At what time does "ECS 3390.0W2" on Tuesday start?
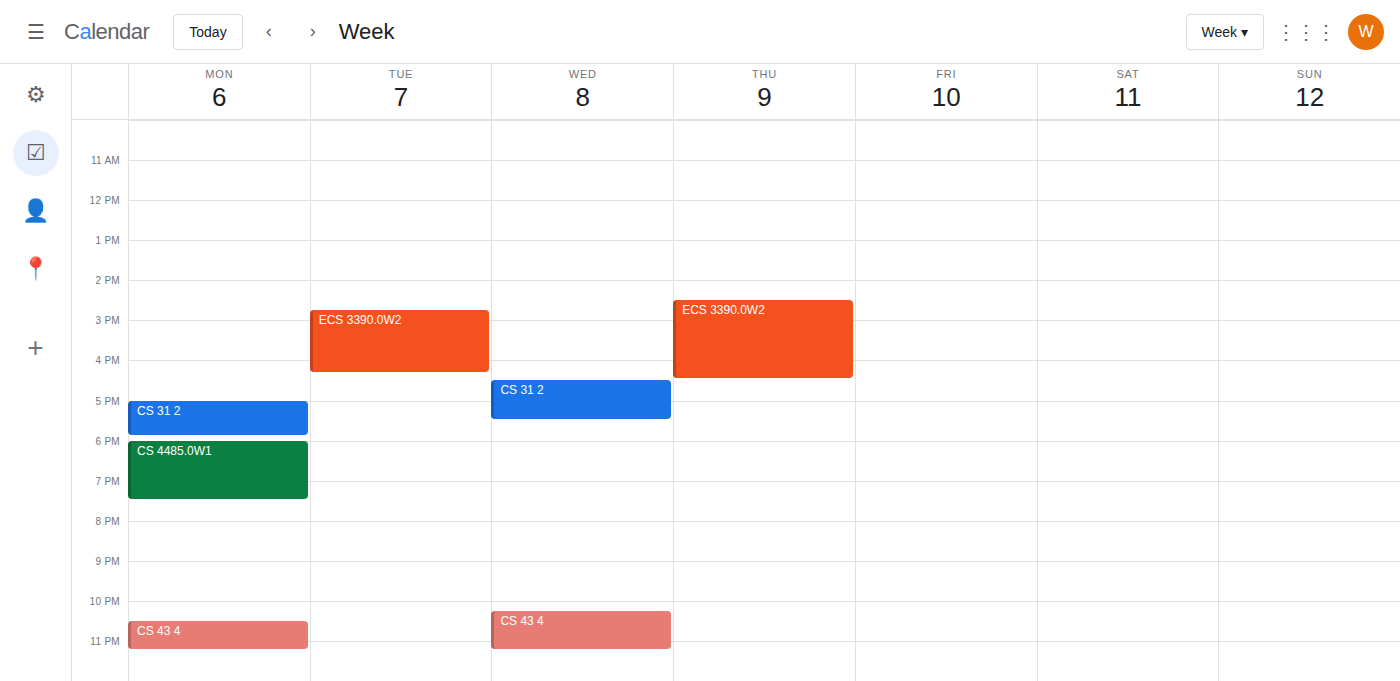
2:45 PM